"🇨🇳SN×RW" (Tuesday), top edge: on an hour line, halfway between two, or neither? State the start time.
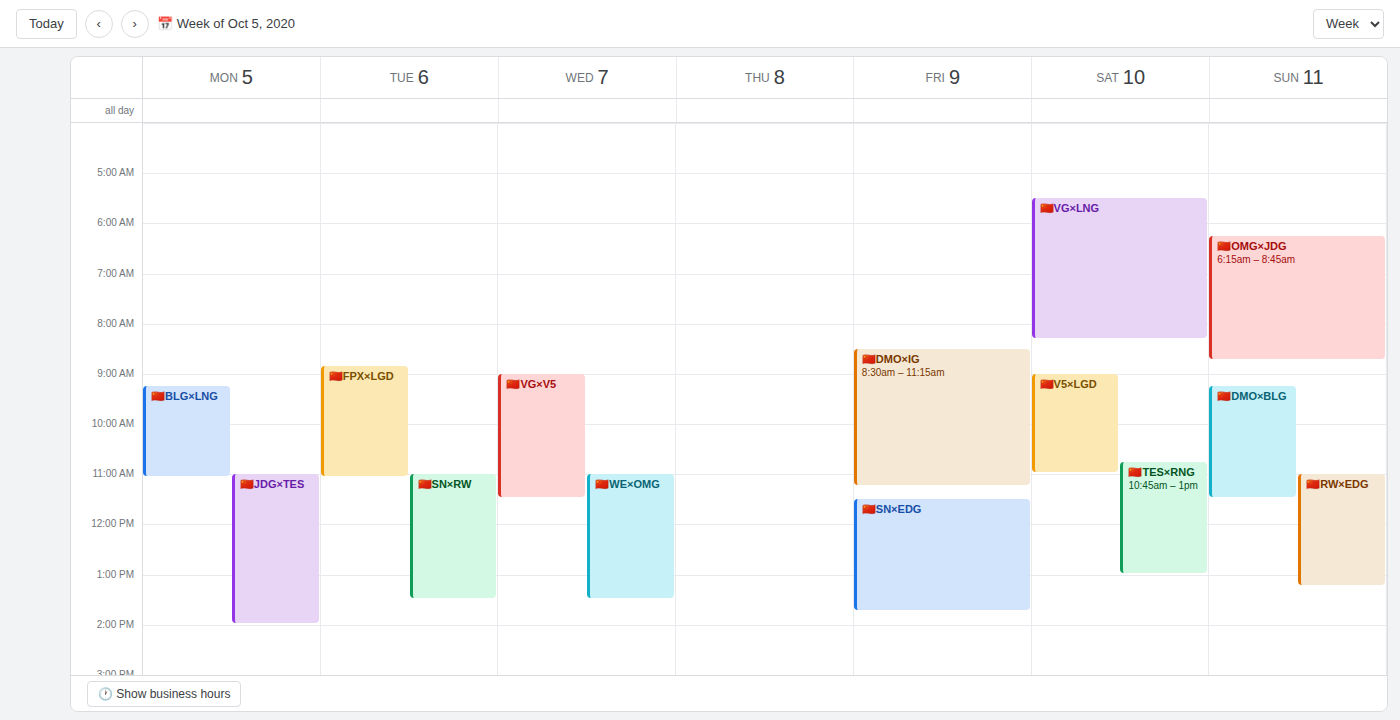
11:00 -- exactly on the 11:00 line.